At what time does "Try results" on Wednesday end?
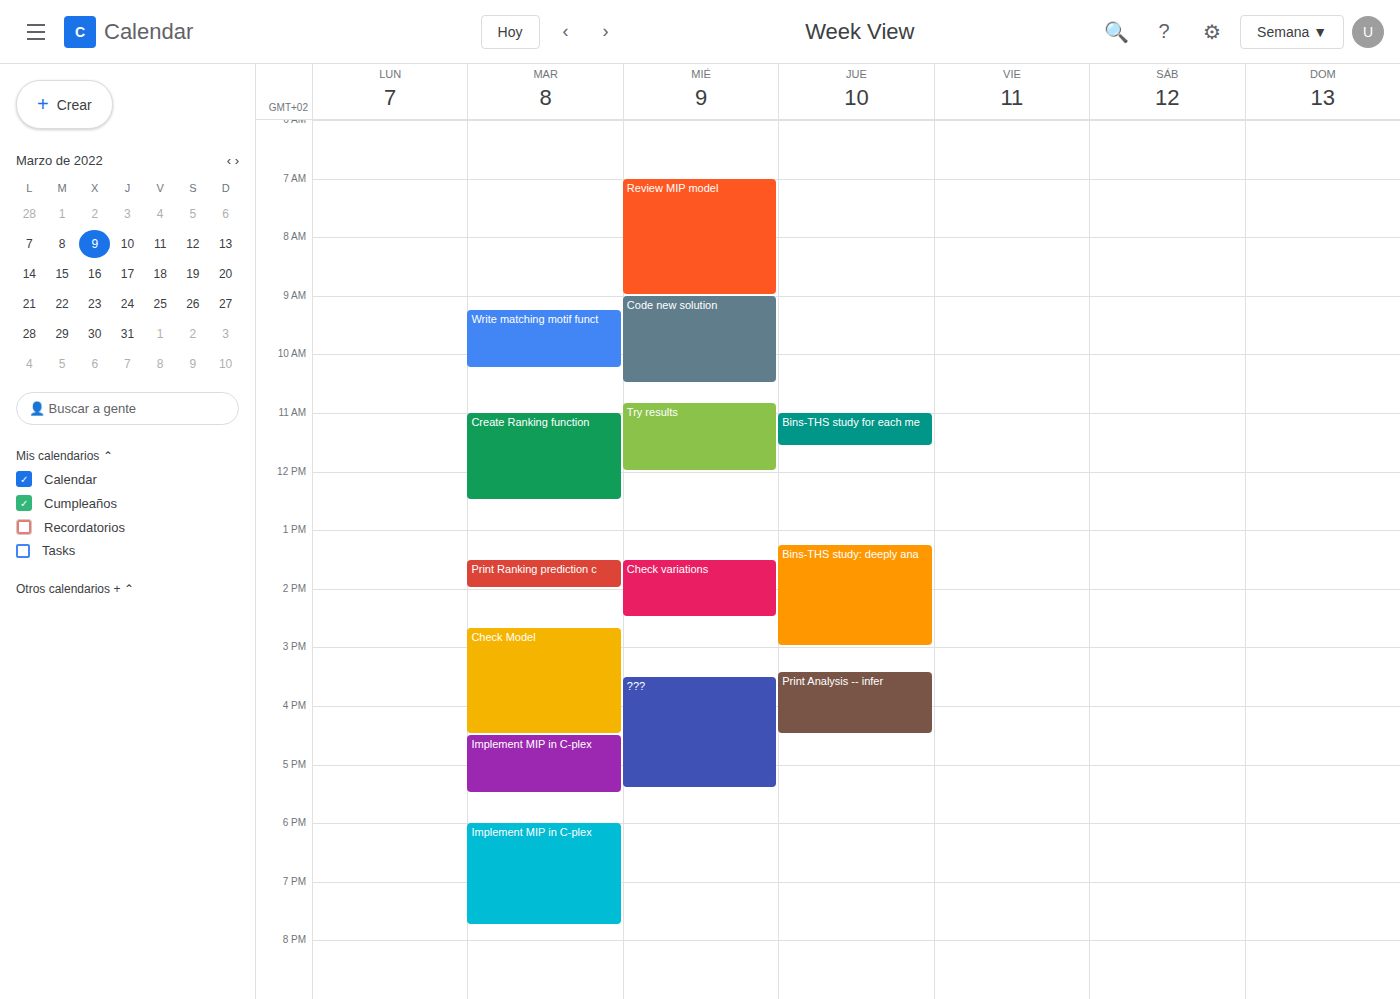
12:00 PM